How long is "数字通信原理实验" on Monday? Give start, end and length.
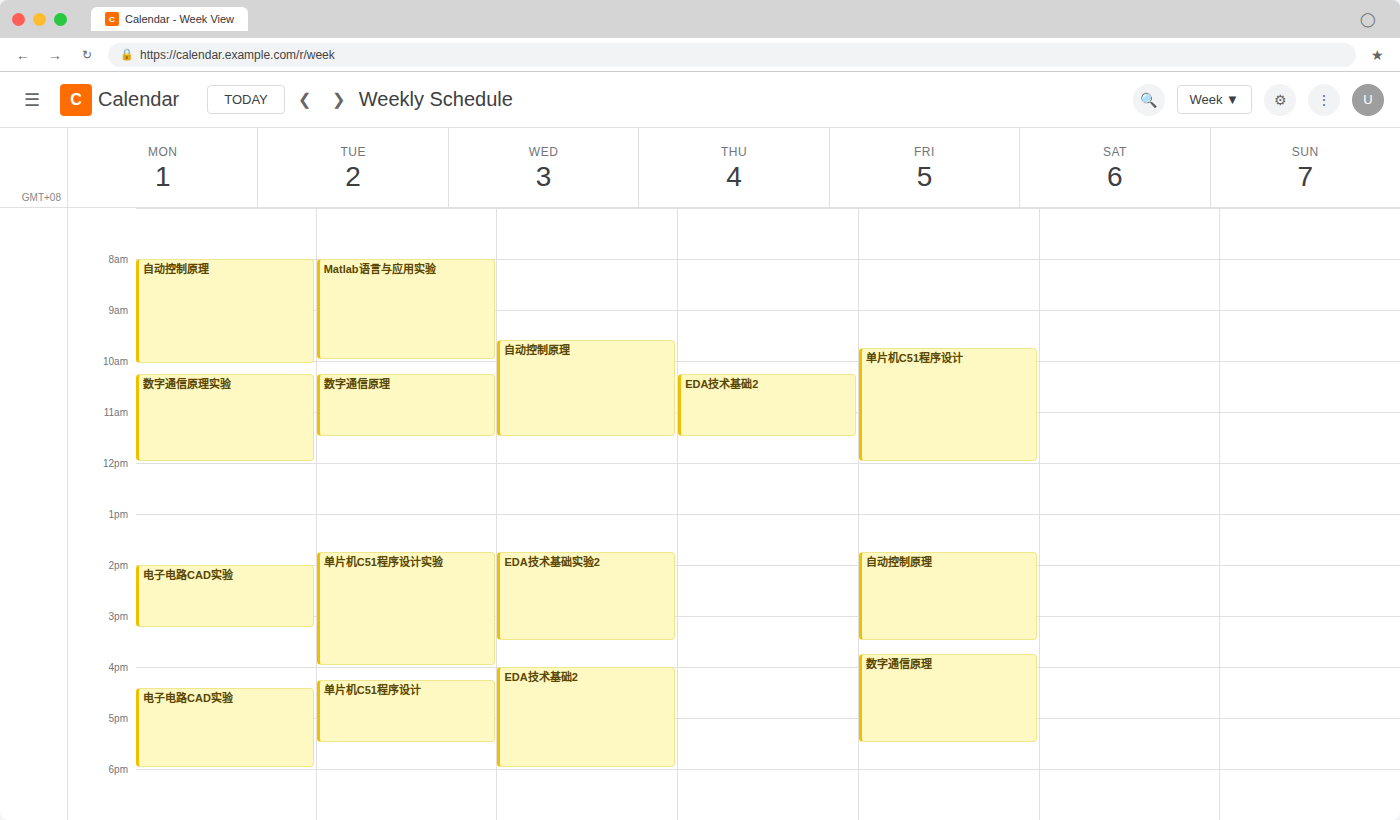
10:15 AM to 12:00 PM, 1 hour 45 minutes